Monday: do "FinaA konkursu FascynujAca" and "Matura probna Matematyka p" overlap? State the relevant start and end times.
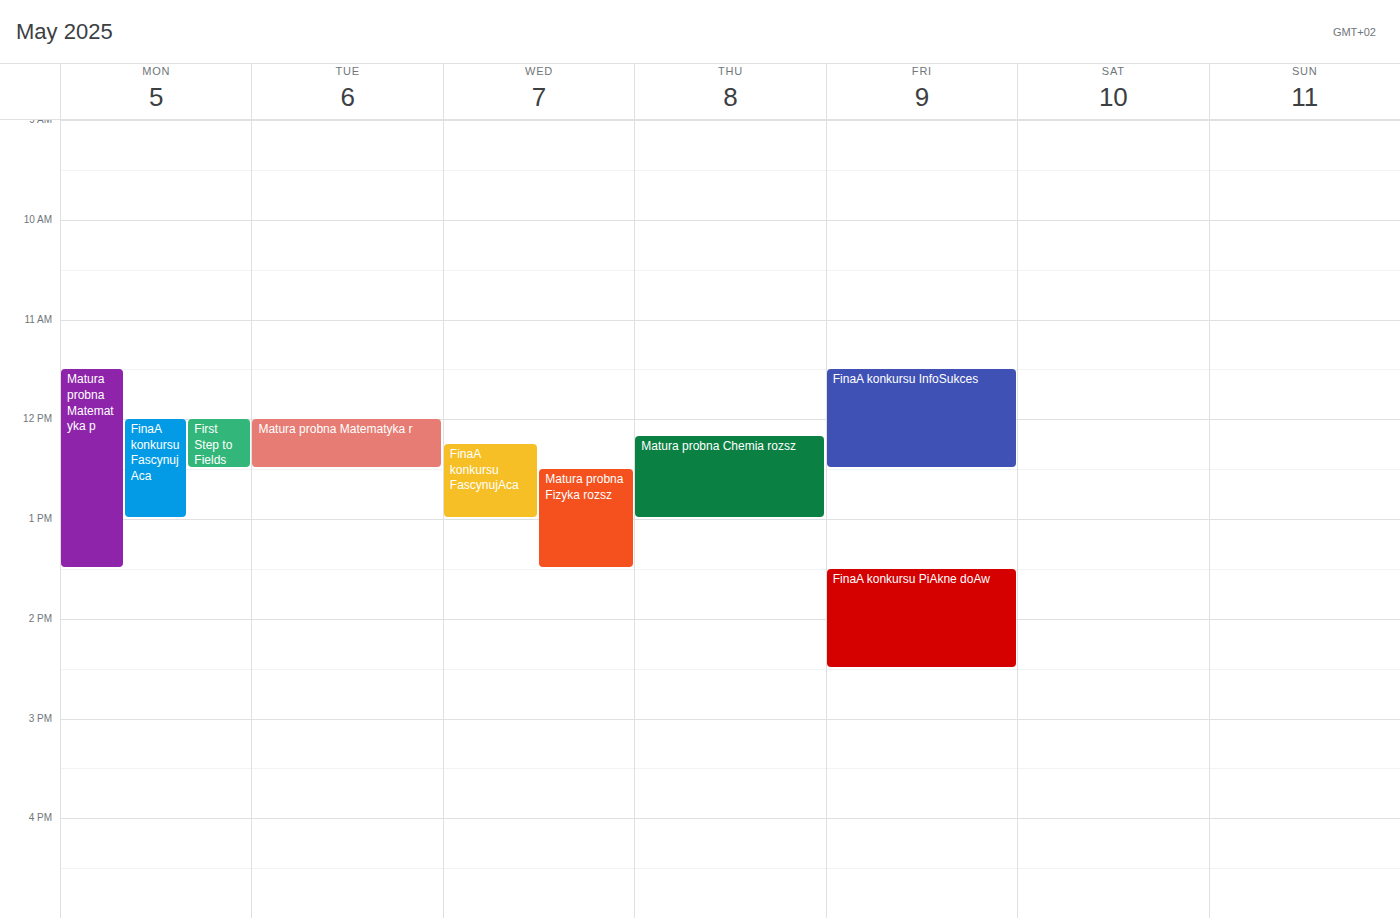
"FinaA konkursu FascynujAca" runs 12:00 to 13:00, inside "Matura probna Matematyka p" -- they overlap.